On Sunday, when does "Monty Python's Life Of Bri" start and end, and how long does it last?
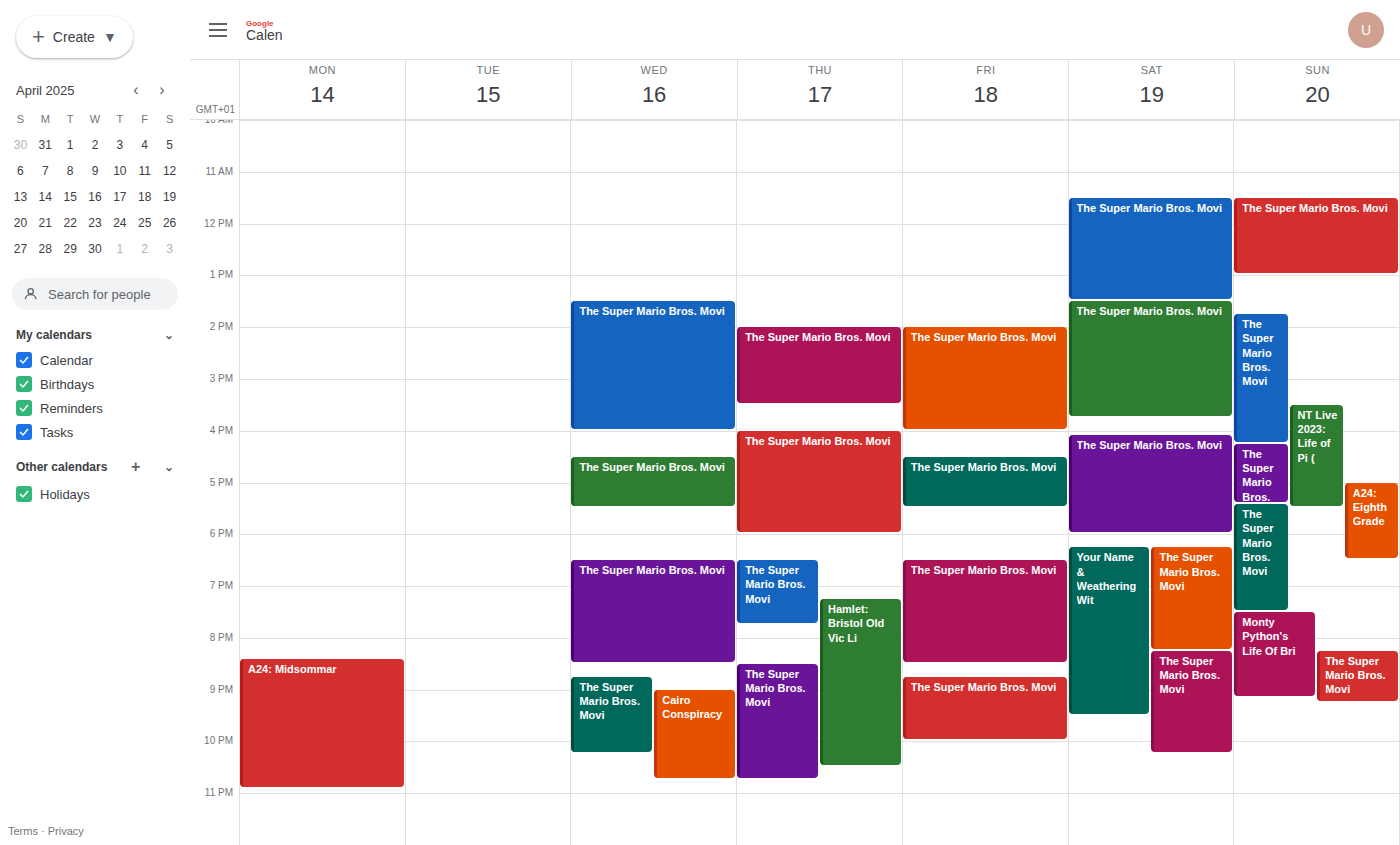
7:30 PM to 9:10 PM, 1 hour 40 minutes